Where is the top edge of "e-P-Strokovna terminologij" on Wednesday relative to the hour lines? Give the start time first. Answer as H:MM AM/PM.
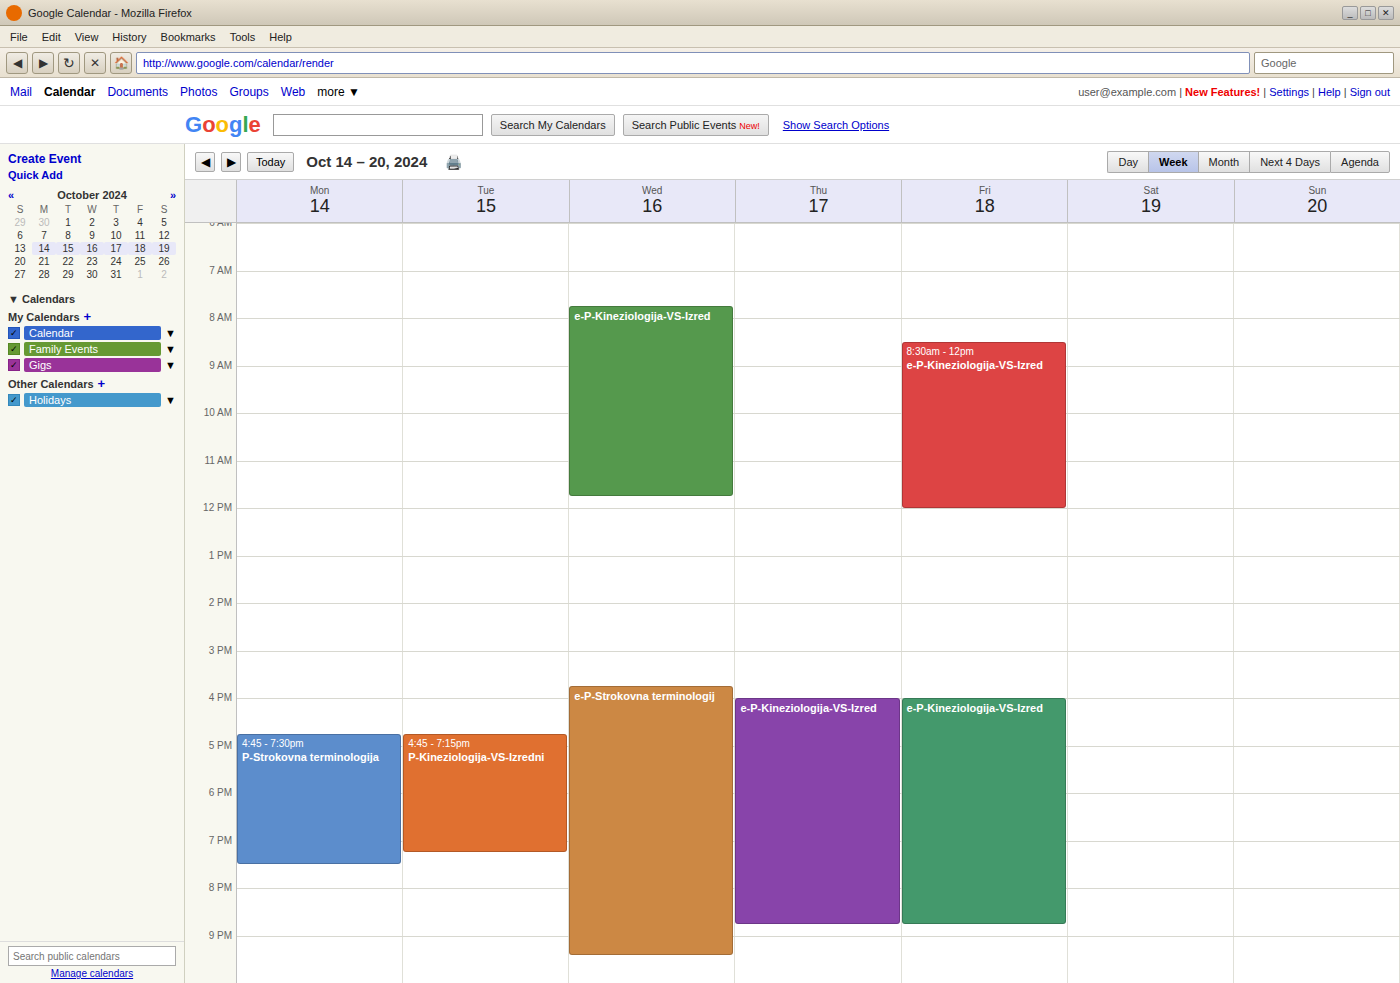
3:45 PM -- neither: three quarters of the way from the 3 PM line to the 4 PM line.